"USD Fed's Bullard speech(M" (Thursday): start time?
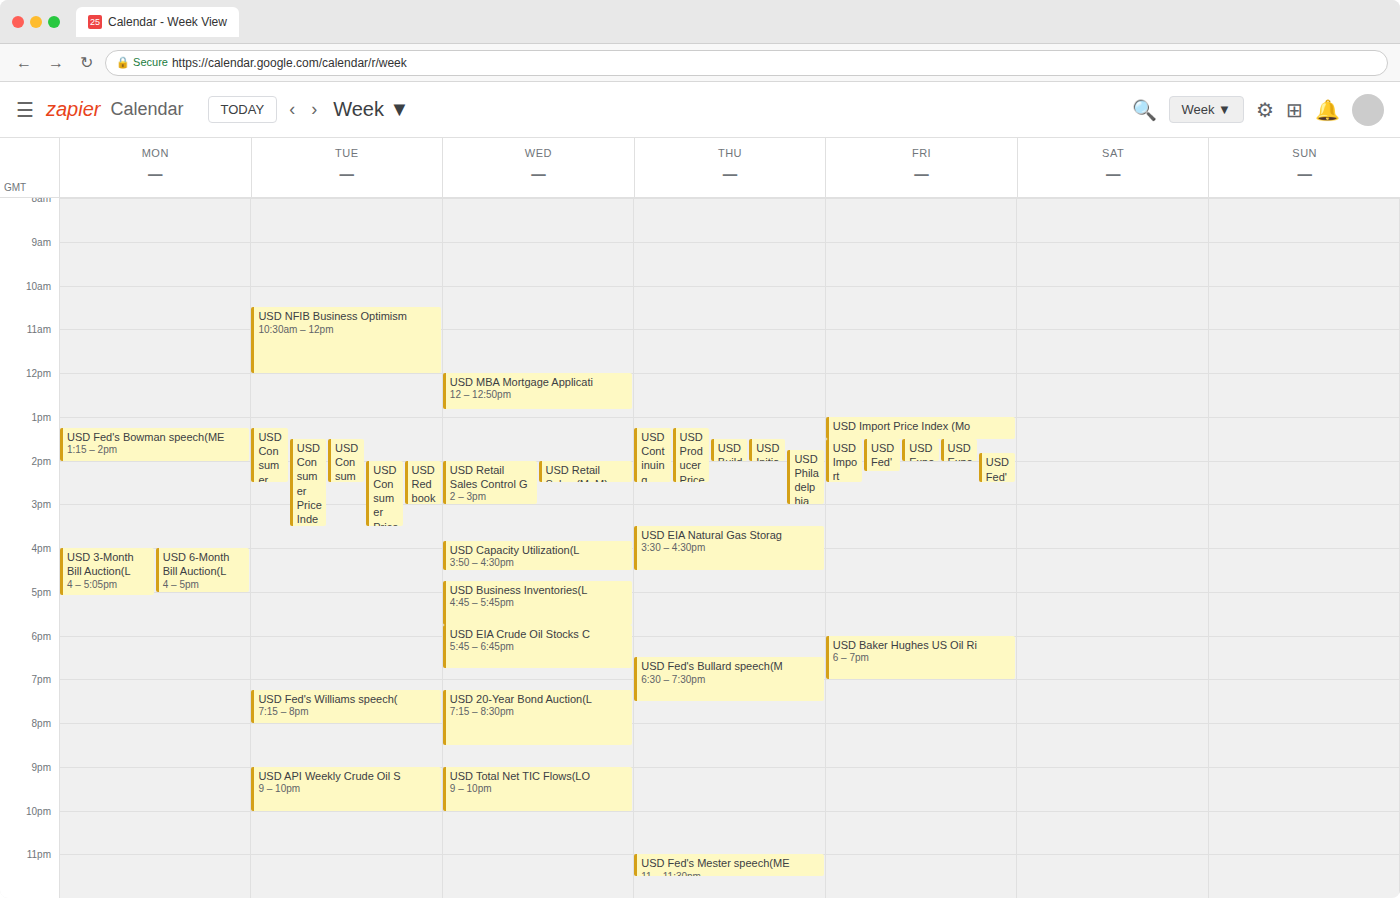
6:30 PM